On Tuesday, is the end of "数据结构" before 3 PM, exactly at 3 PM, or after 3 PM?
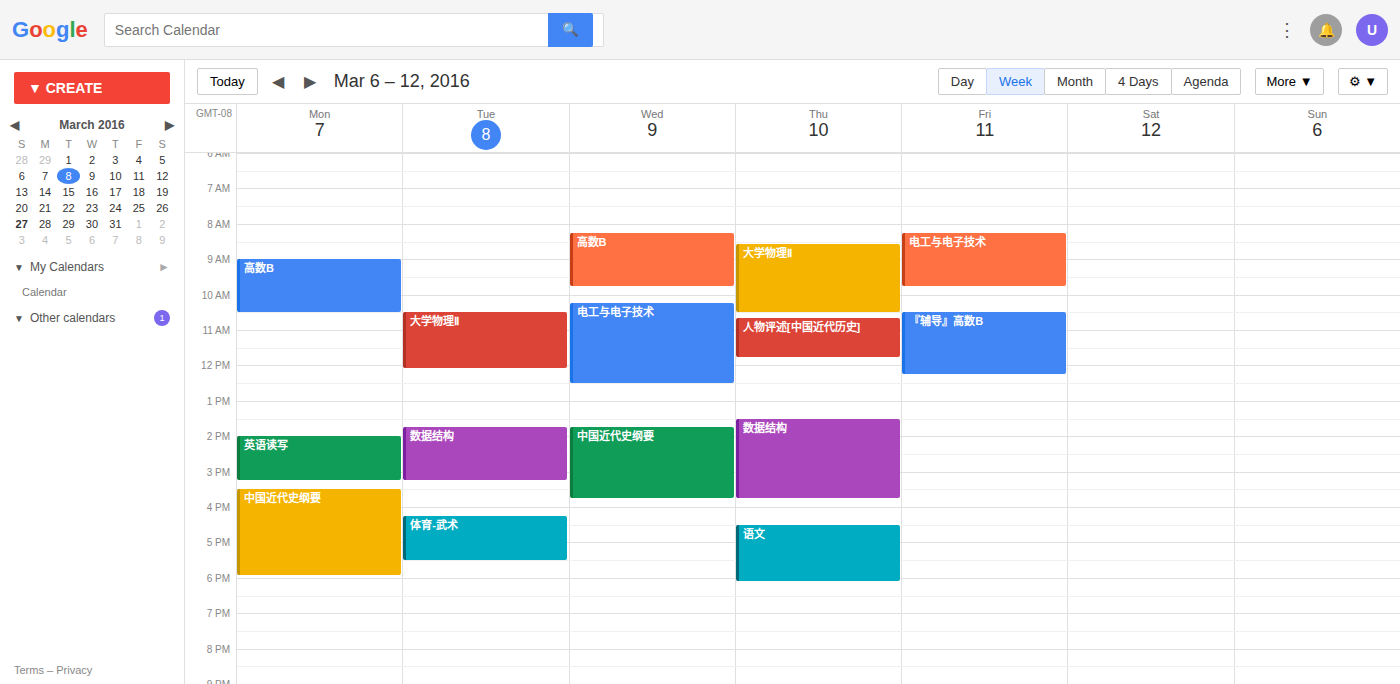
3:15 PM -- after 3 PM, 15 minutes below the 3 PM line.